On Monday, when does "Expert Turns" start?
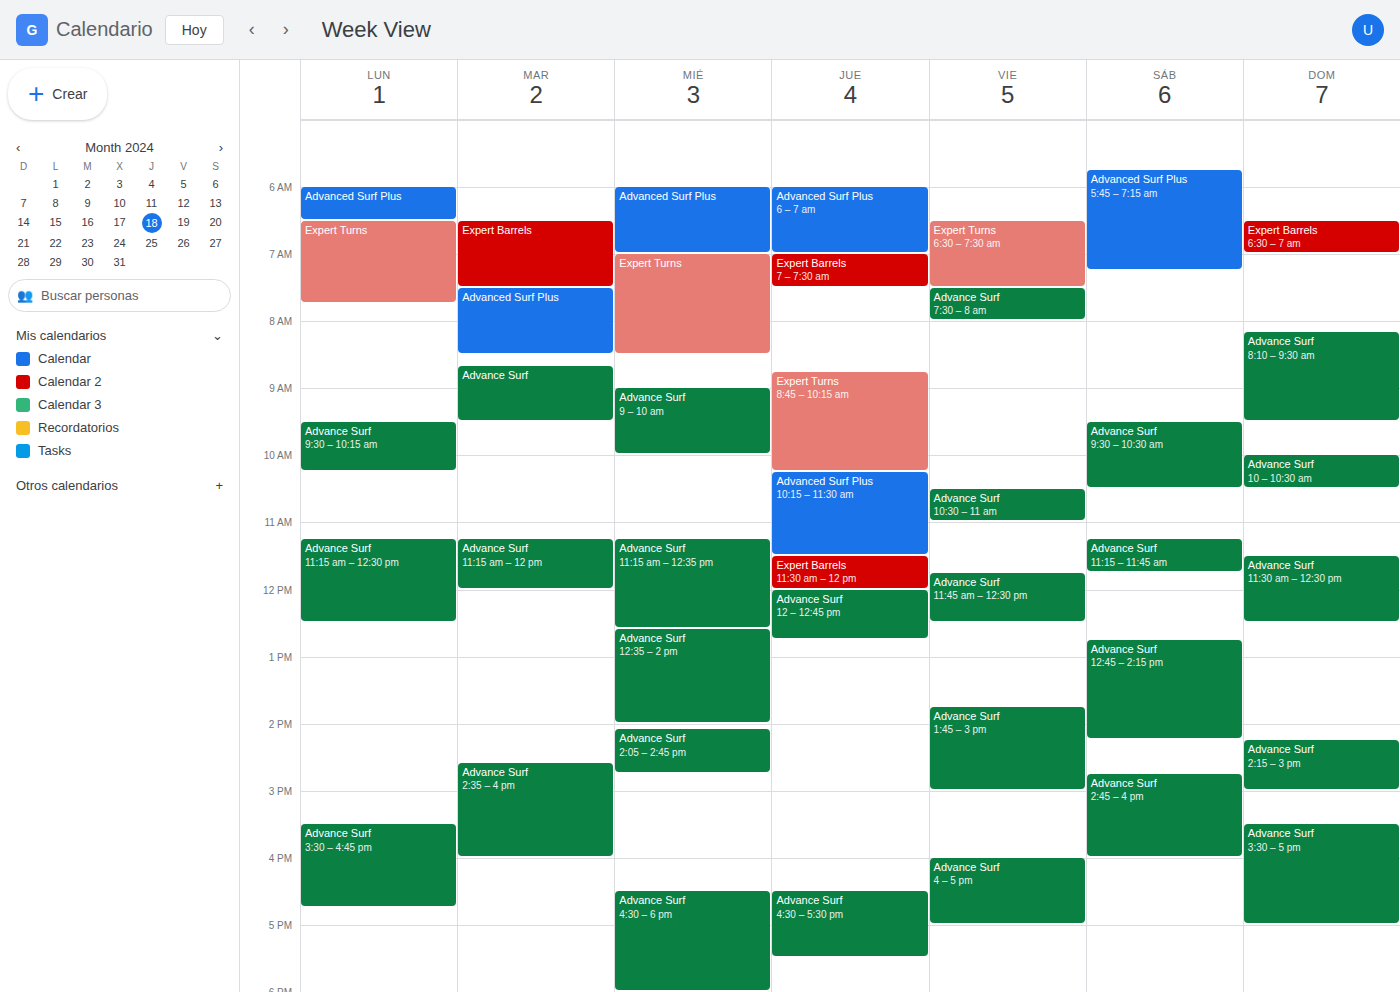
06:30